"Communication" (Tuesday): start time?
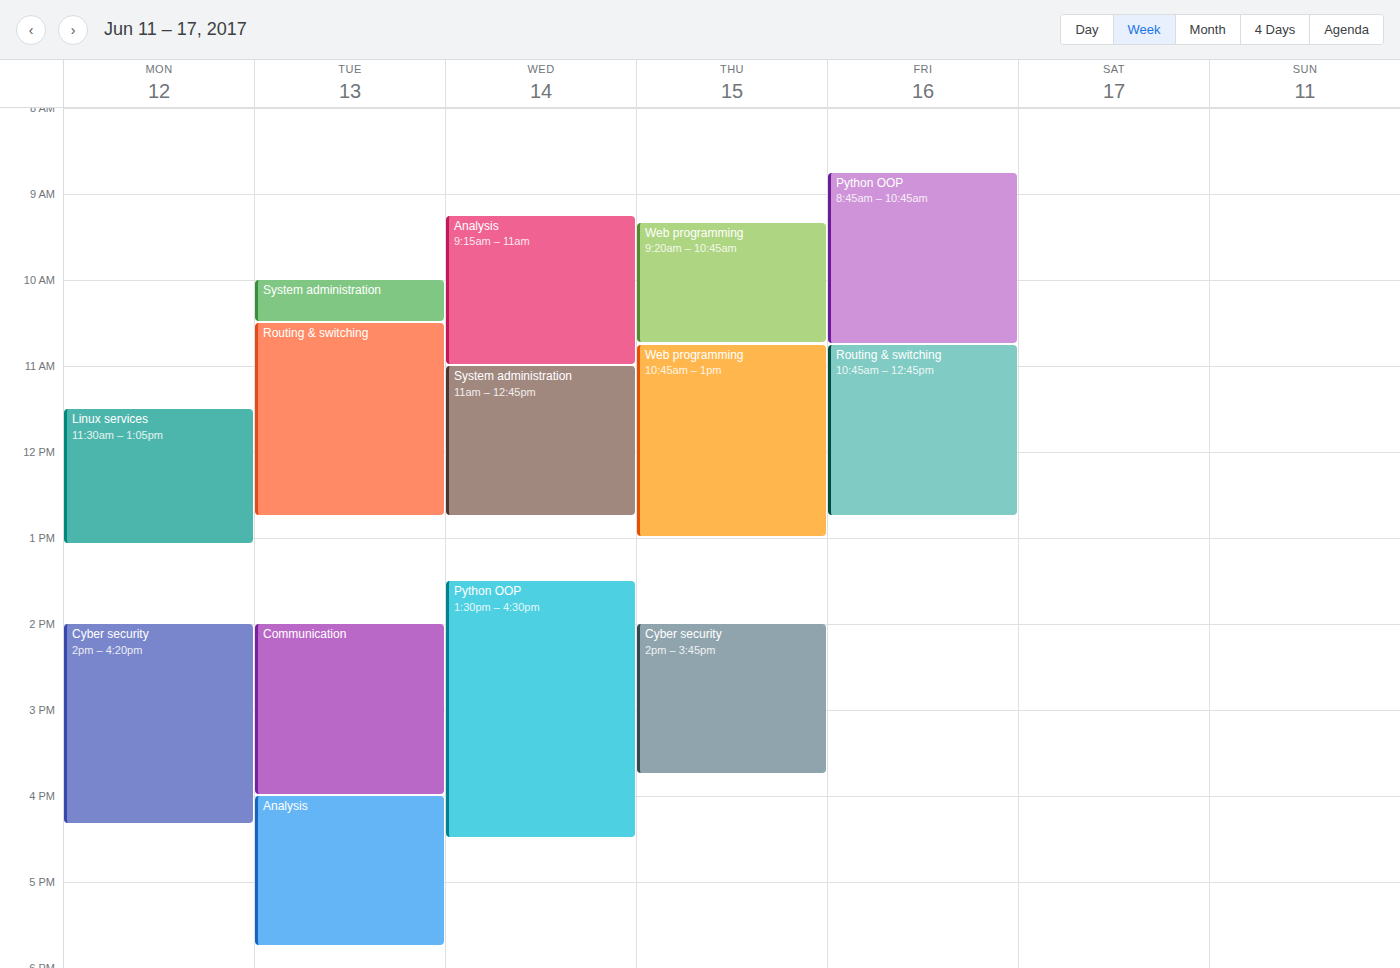
2:00 PM